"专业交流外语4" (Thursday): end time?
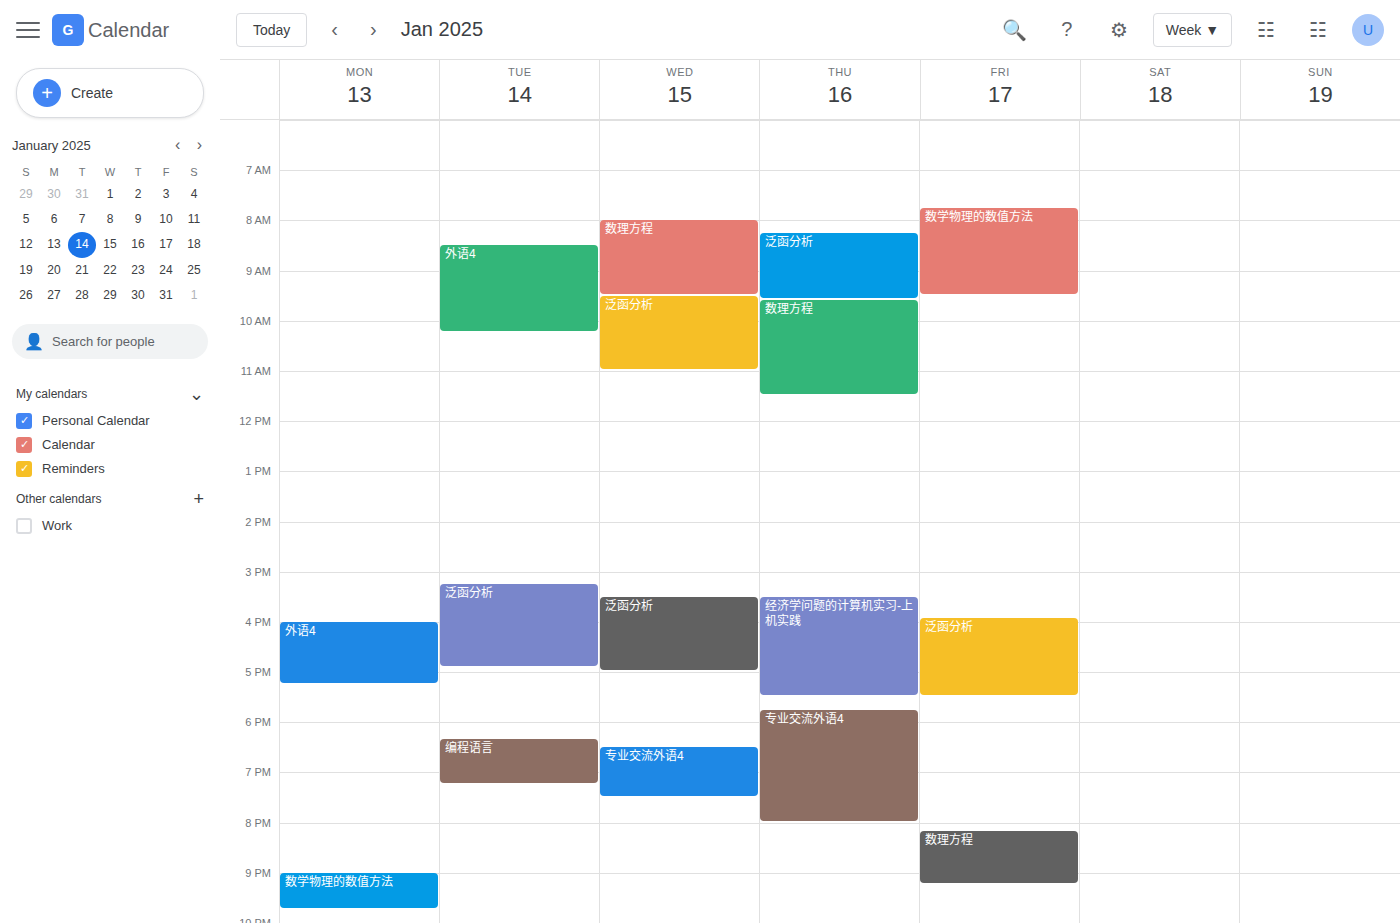
8:00 PM